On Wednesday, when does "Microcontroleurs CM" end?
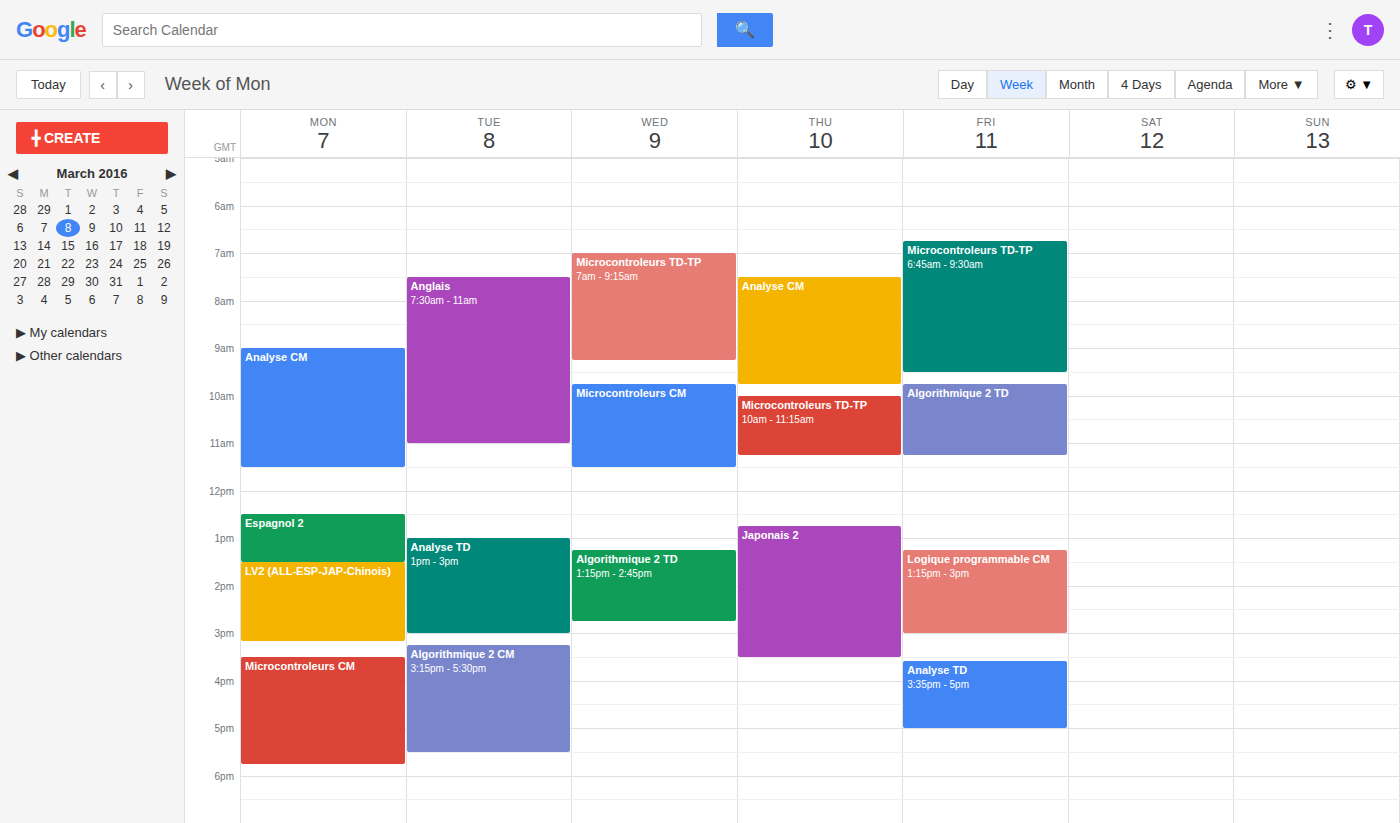
11:30 AM